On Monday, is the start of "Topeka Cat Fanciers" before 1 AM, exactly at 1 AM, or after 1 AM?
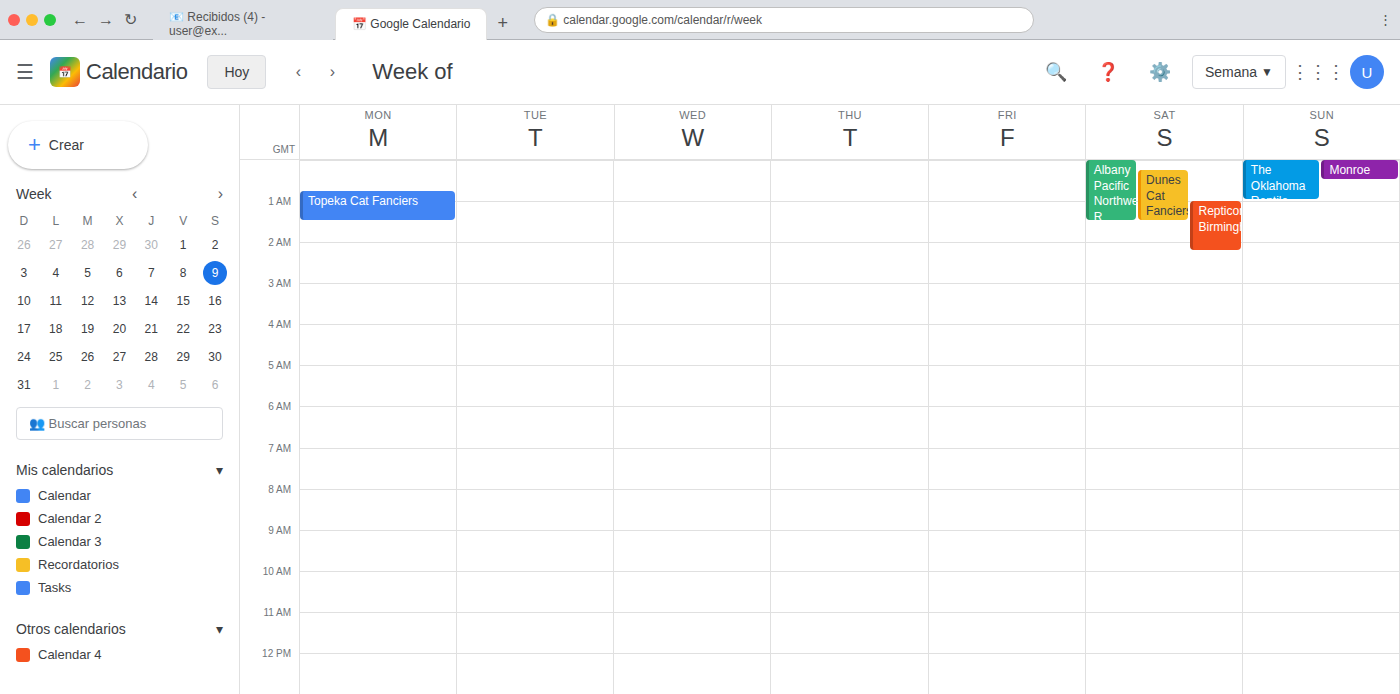
12:45 AM -- before 1 AM, 15 minutes above the 1 AM line.